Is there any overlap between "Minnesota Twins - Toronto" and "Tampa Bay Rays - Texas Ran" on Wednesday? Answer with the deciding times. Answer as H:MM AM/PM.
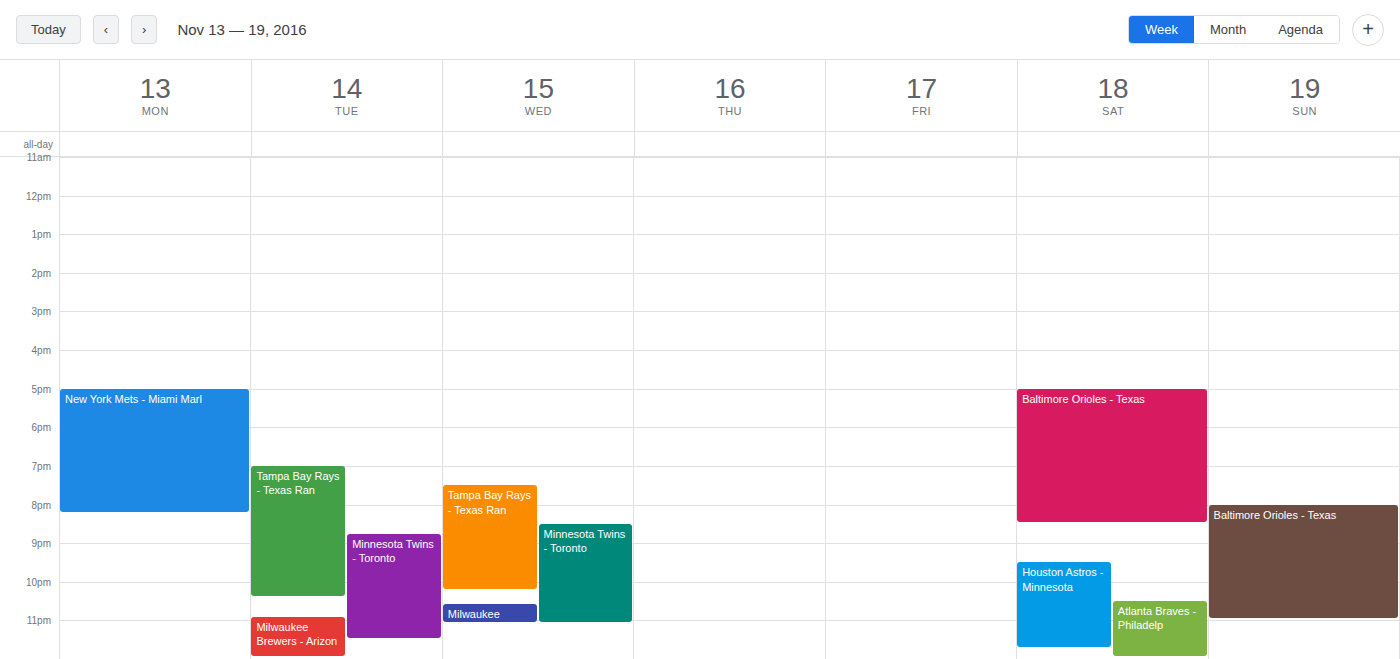
"Minnesota Twins - Toronto" starts at 8:30 PM, before "Tampa Bay Rays - Texas Ran" ends at 10:15 PM -- they overlap.